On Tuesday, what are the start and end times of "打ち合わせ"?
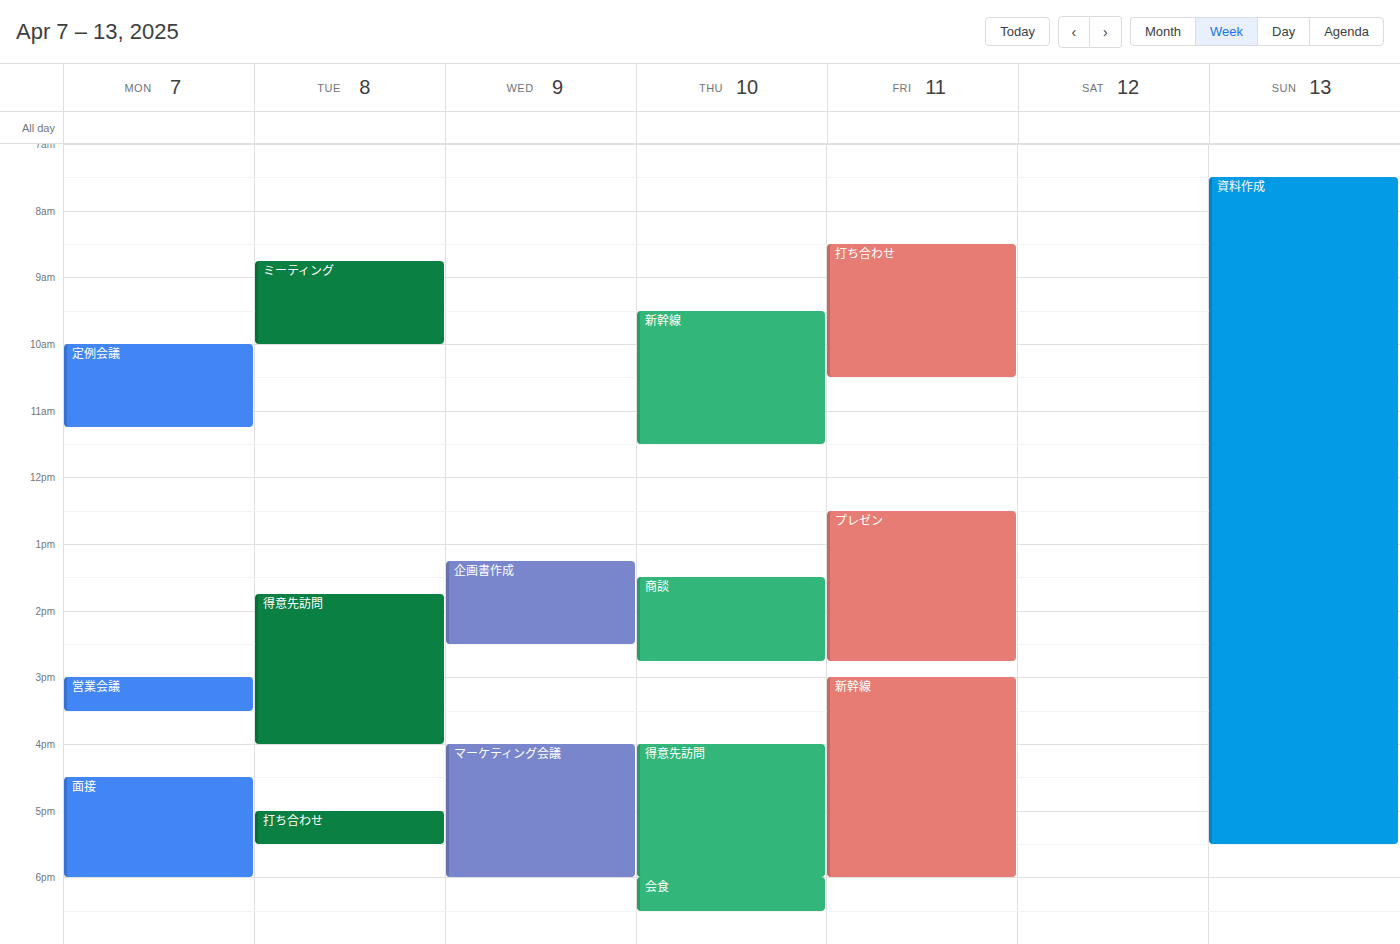
5:00 PM to 5:30 PM